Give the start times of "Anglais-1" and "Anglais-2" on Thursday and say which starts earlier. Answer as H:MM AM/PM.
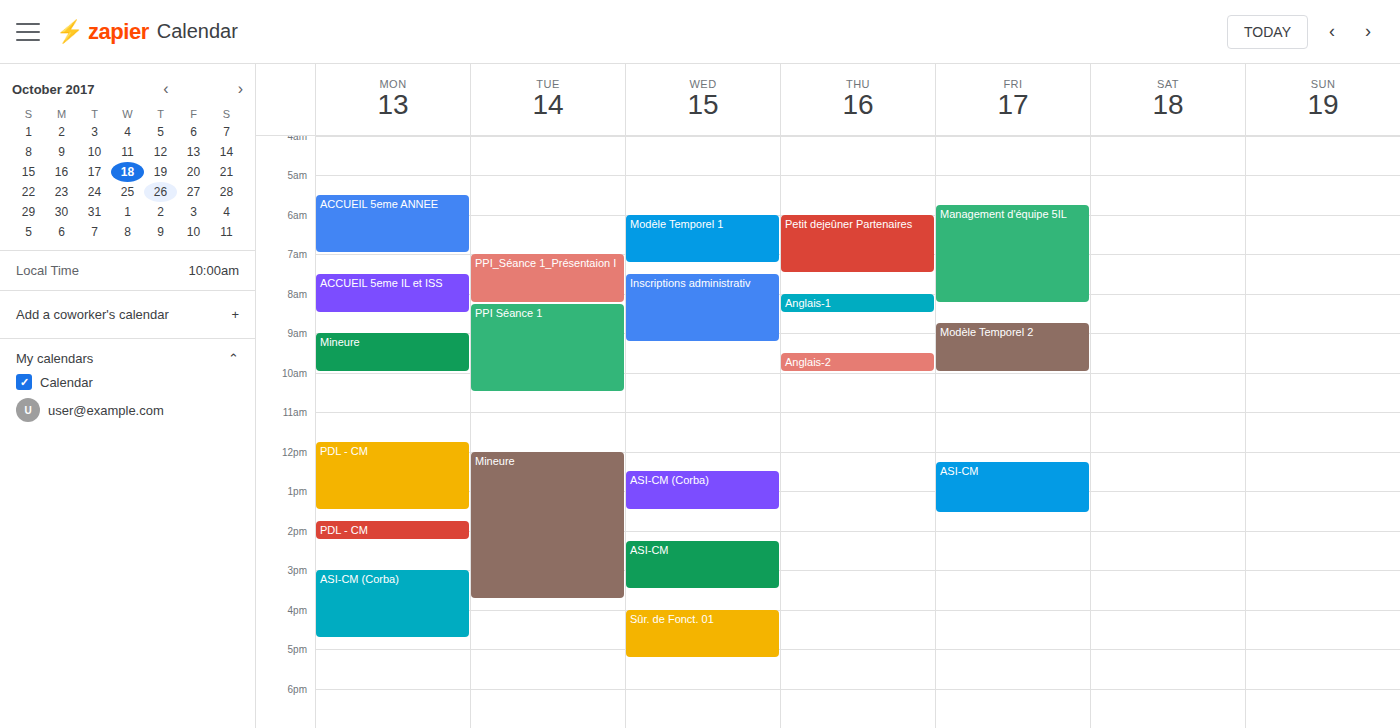
"Anglais-1" 8:00 AM; "Anglais-2" 9:30 AM.